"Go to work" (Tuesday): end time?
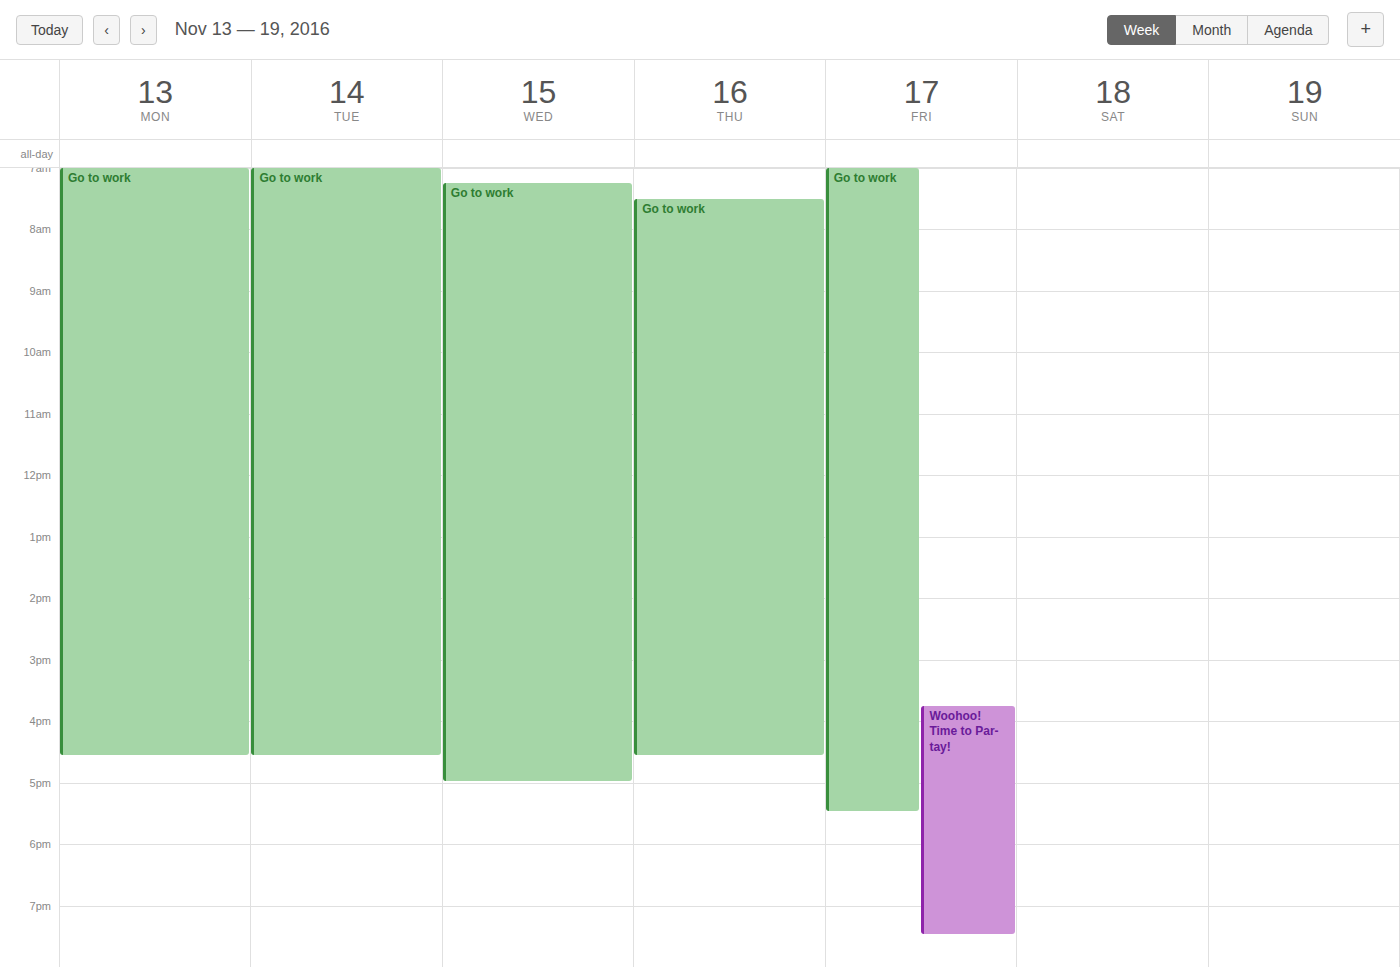
4:35 PM